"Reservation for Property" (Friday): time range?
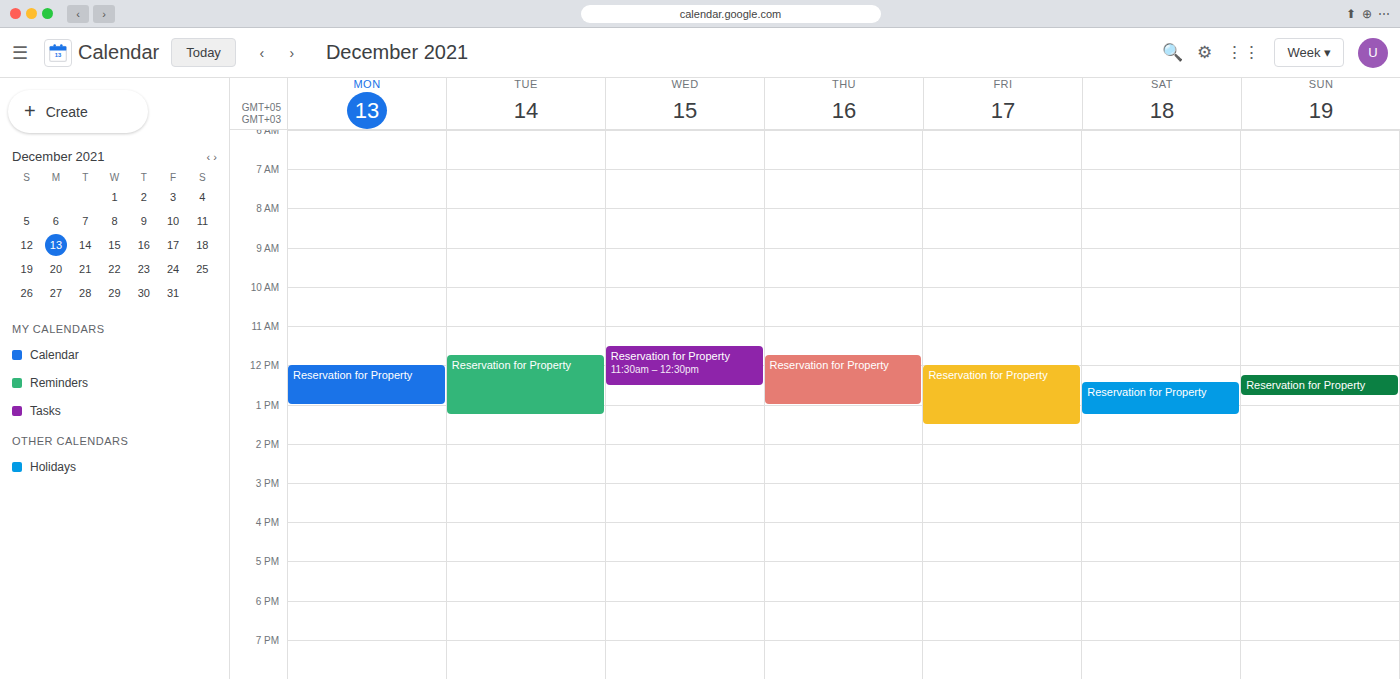
12:00 PM to 1:30 PM